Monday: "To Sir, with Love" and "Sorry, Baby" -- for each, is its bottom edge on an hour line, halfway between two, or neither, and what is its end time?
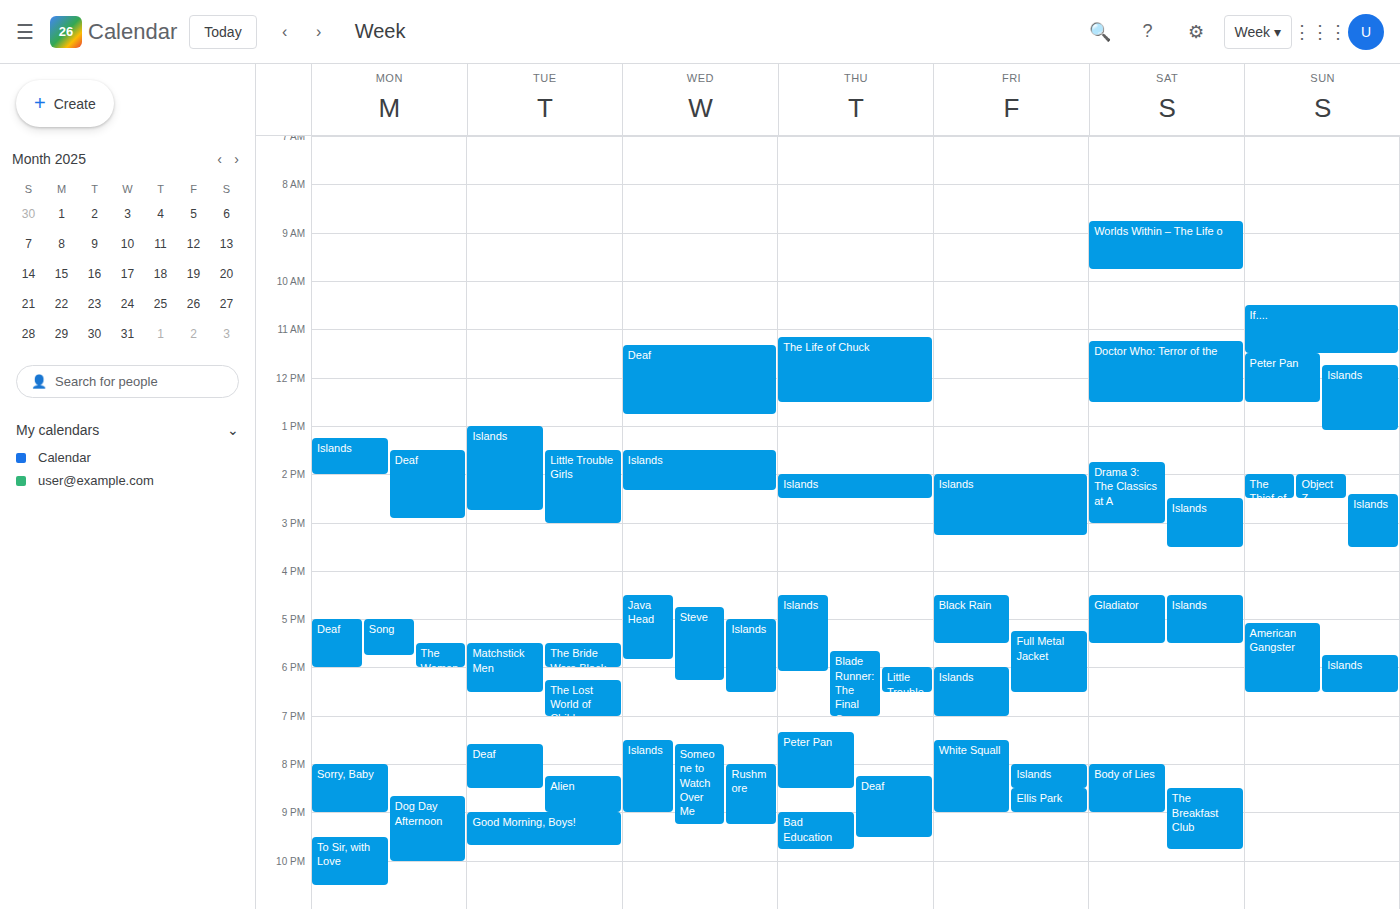
"To Sir, with Love": 10:30 PM, halfway between the 10 PM and 11 PM lines. "Sorry, Baby": 9:00 PM, exactly on the 9 PM line.